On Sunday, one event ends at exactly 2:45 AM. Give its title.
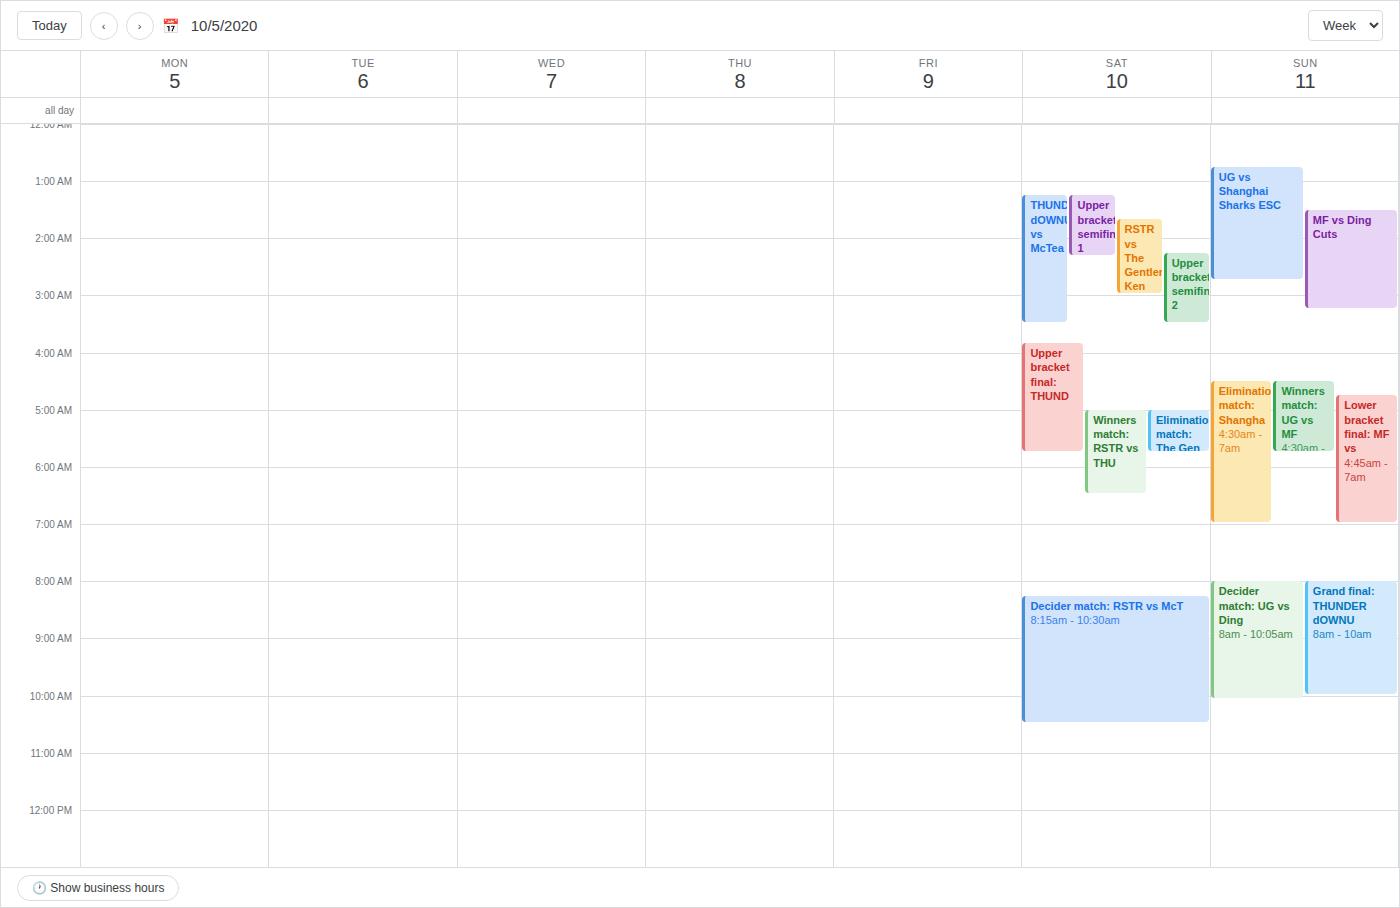
"UG vs Shanghai Sharks ESC"